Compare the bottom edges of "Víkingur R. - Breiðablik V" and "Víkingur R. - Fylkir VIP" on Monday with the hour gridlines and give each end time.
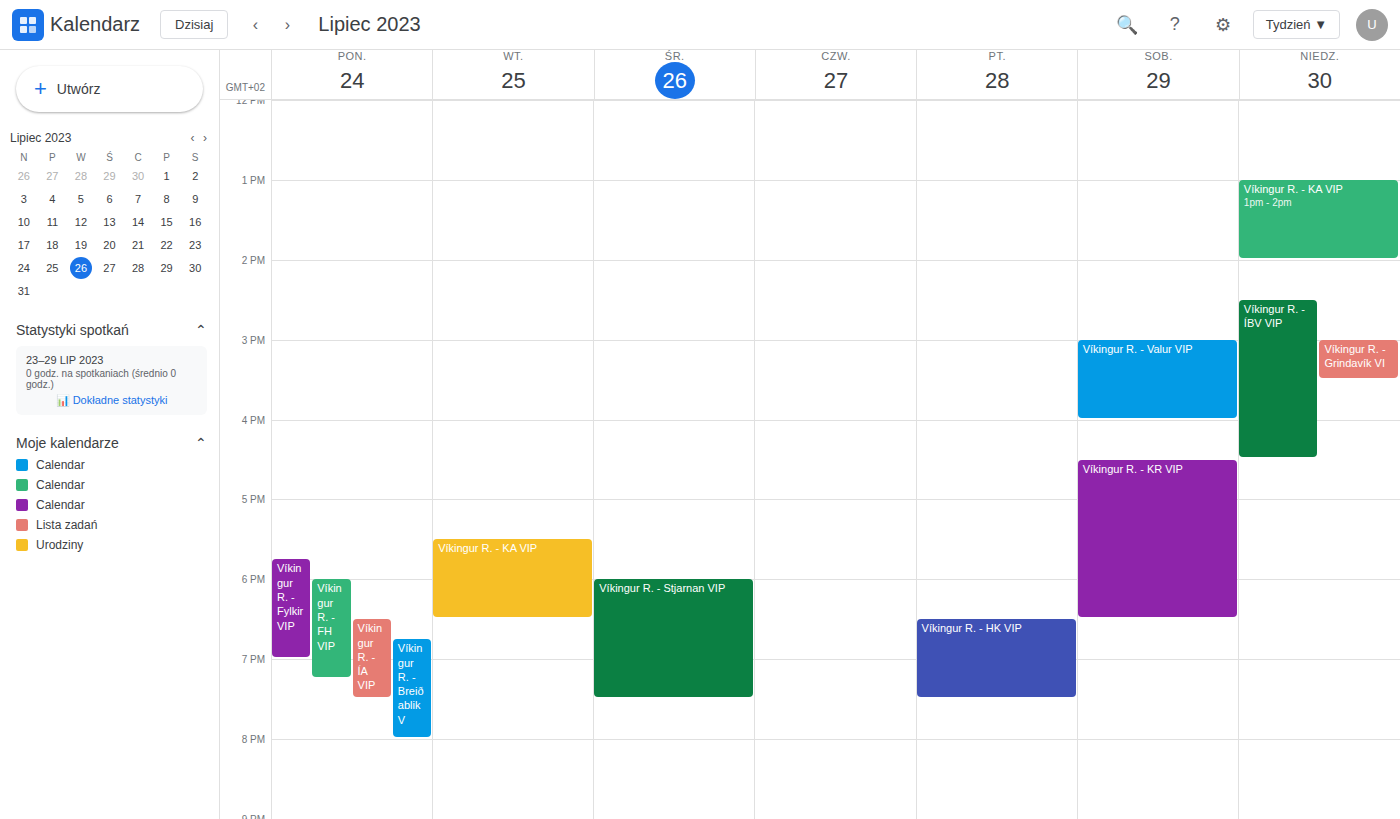
"Víkingur R. - Breiðablik V": 8:00 PM, exactly on the 8 PM line. "Víkingur R. - Fylkir VIP": 7:00 PM, exactly on the 7 PM line.